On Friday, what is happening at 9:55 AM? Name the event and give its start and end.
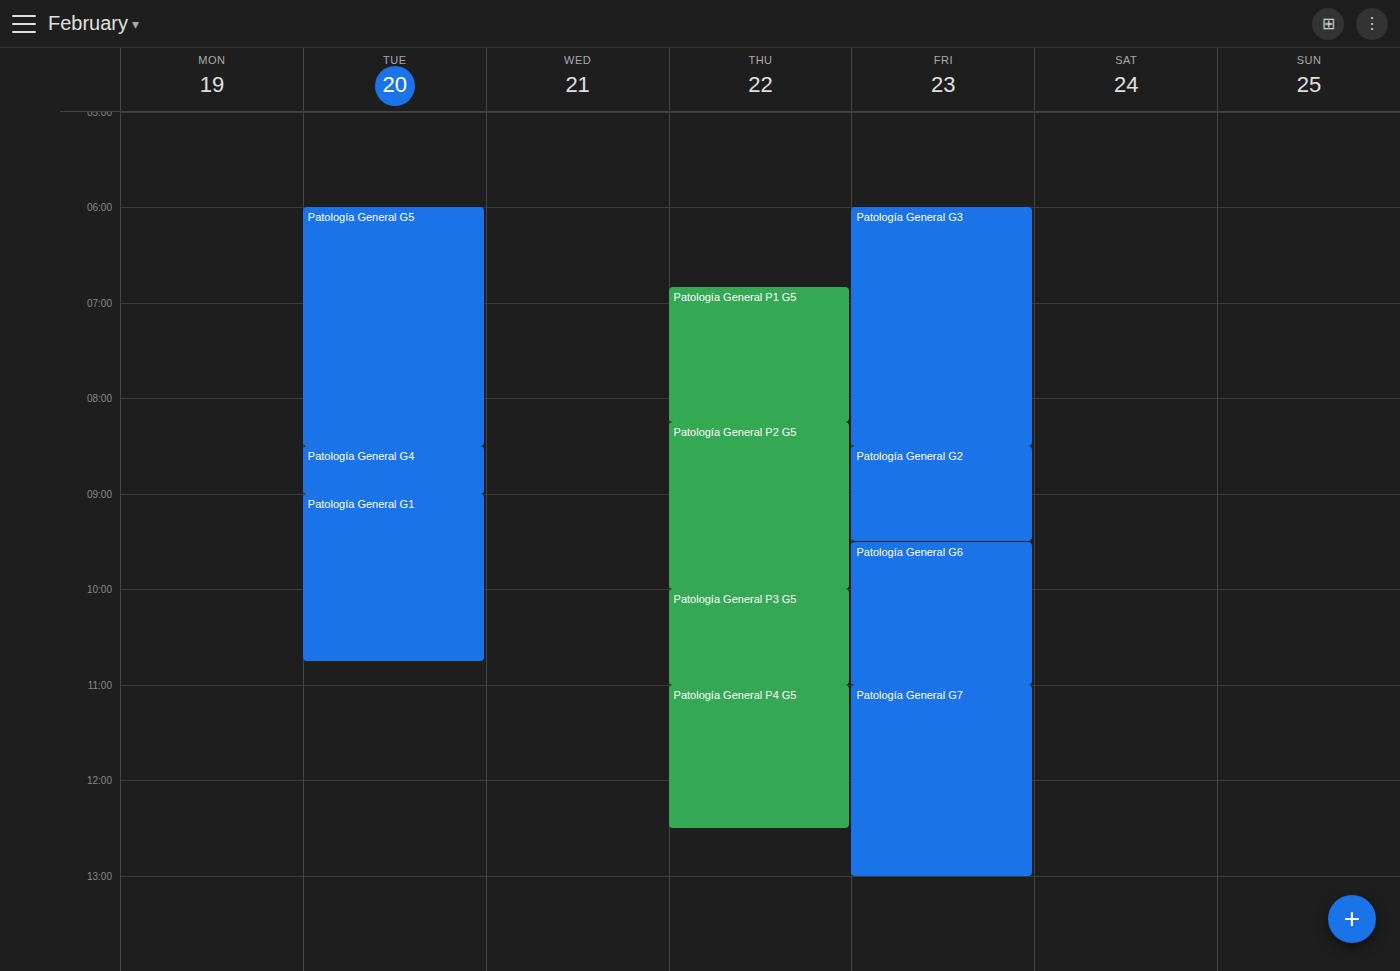
"Patología General G6", 9:30 AM to 11:00 AM